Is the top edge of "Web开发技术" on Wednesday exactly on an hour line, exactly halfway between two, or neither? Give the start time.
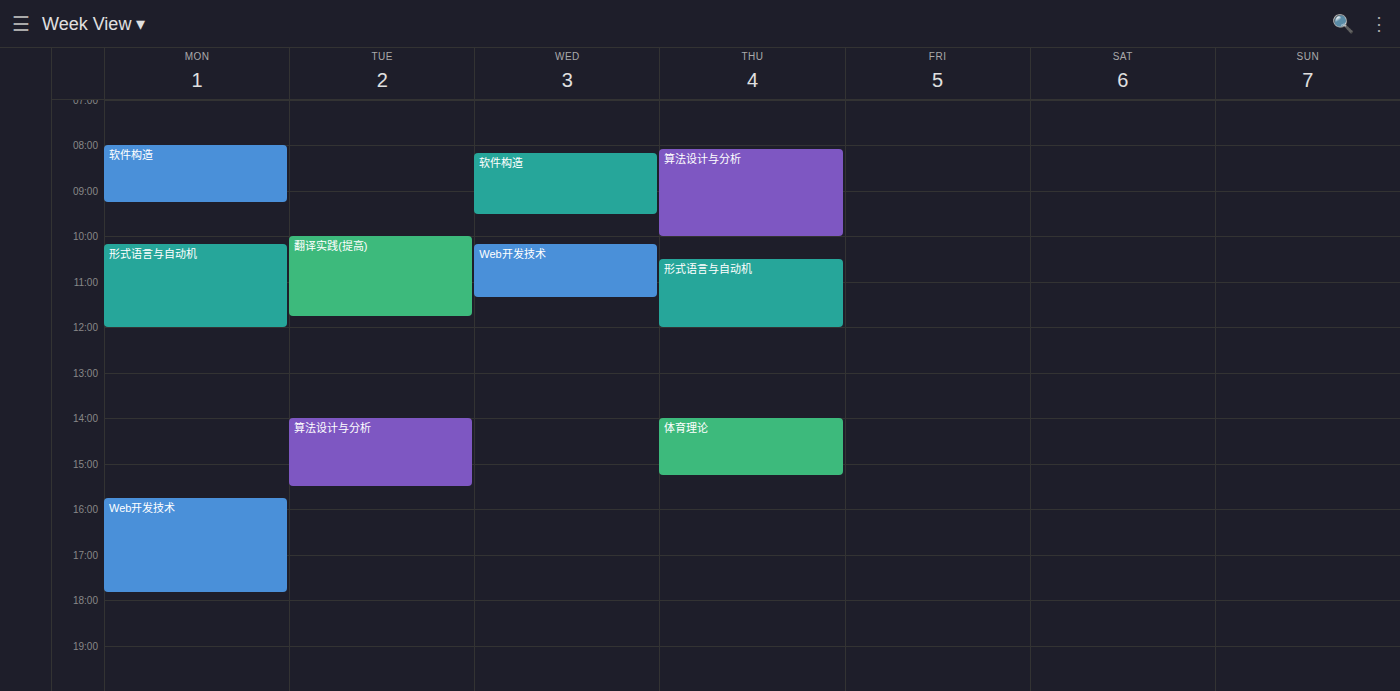
10:10 AM -- neither: 10 minutes below the 10 AM line and 50 minutes above the 11 AM line.